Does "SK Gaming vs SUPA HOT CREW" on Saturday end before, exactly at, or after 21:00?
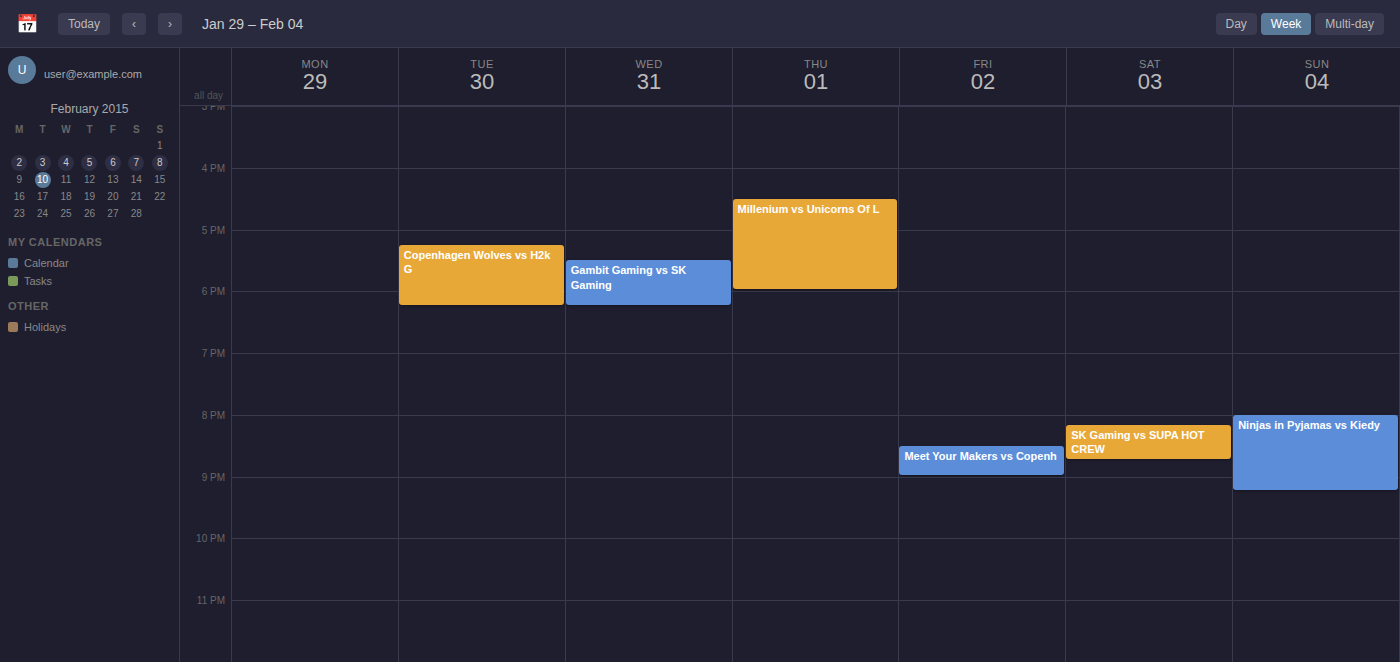
20:45 -- before 21:00, 15 minutes above the 21:00 line.